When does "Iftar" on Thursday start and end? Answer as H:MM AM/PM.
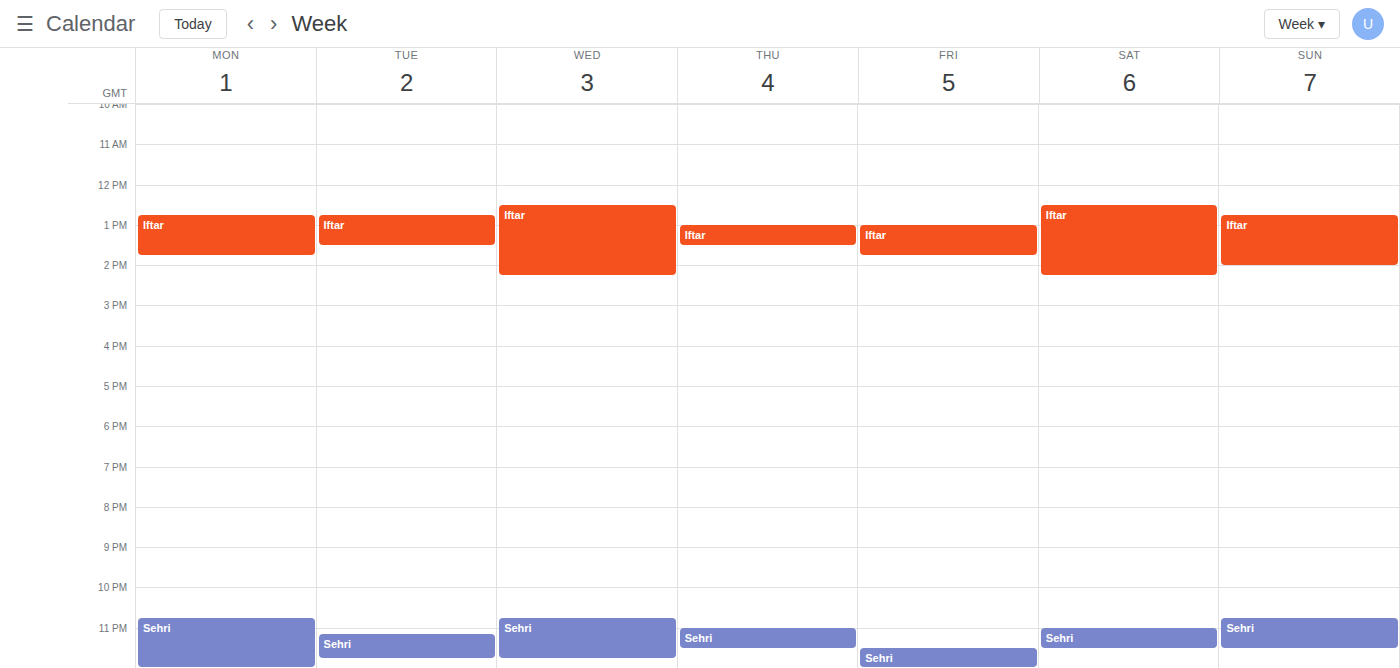
1:00 PM to 1:30 PM